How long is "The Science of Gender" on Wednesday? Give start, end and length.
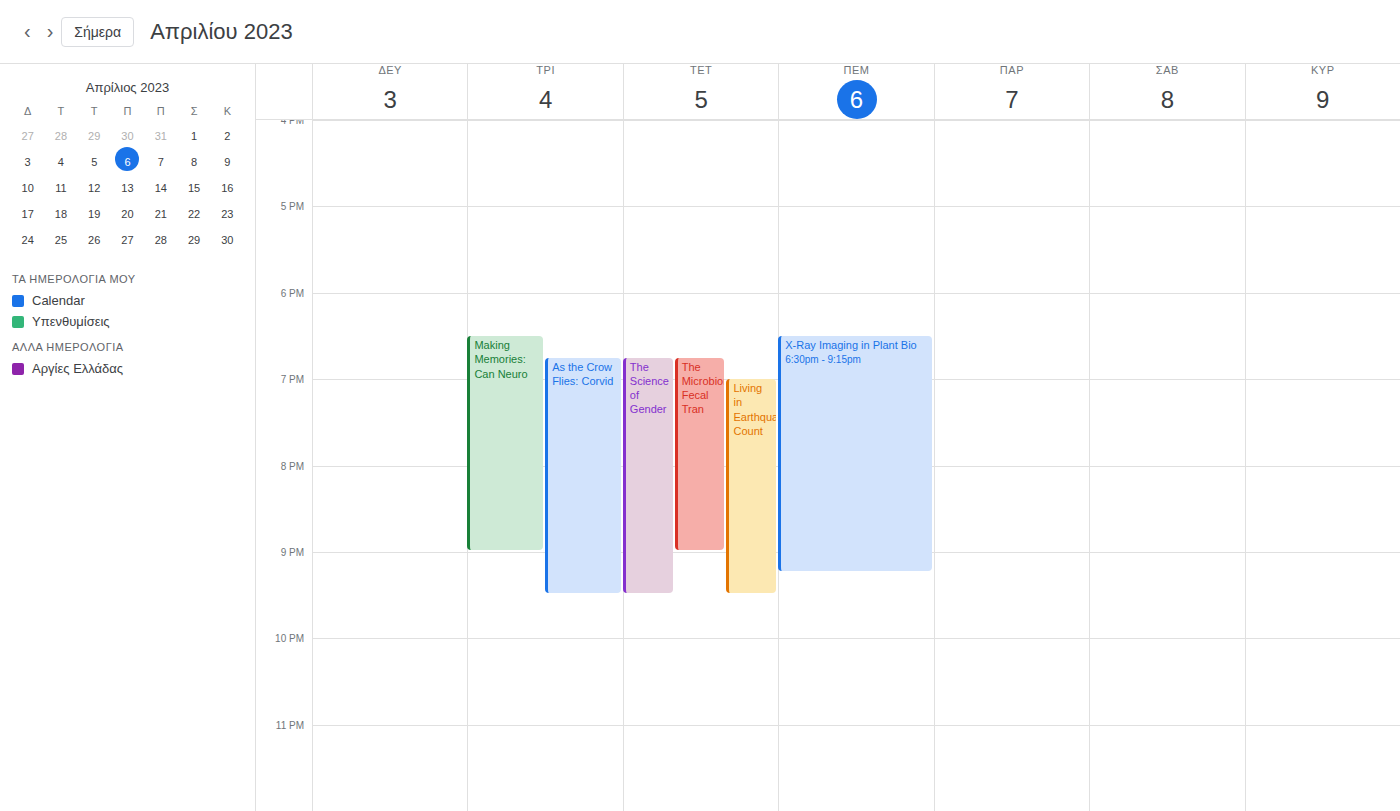
18:45 to 21:30, 2 hours 45 minutes